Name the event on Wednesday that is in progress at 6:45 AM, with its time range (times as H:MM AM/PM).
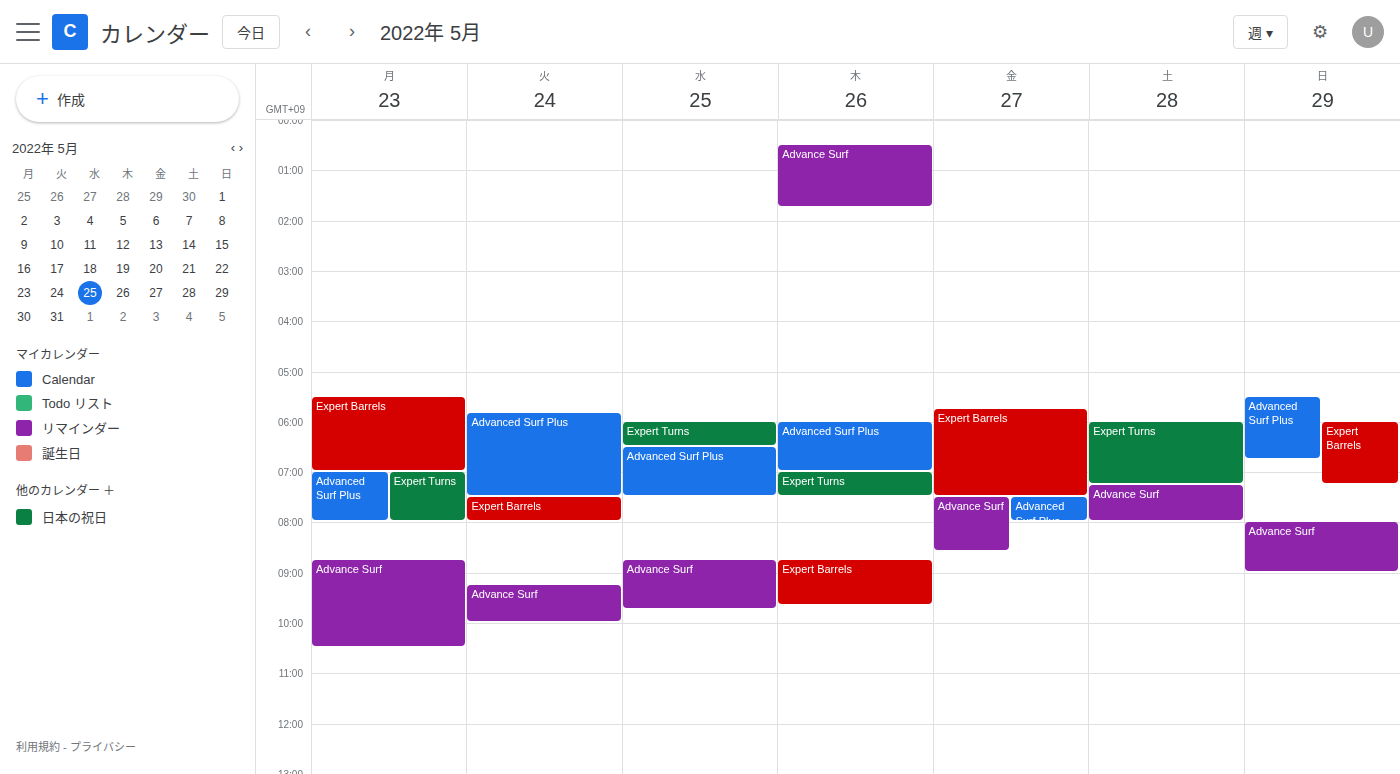
"Advanced Surf Plus", 6:30 AM to 7:30 AM